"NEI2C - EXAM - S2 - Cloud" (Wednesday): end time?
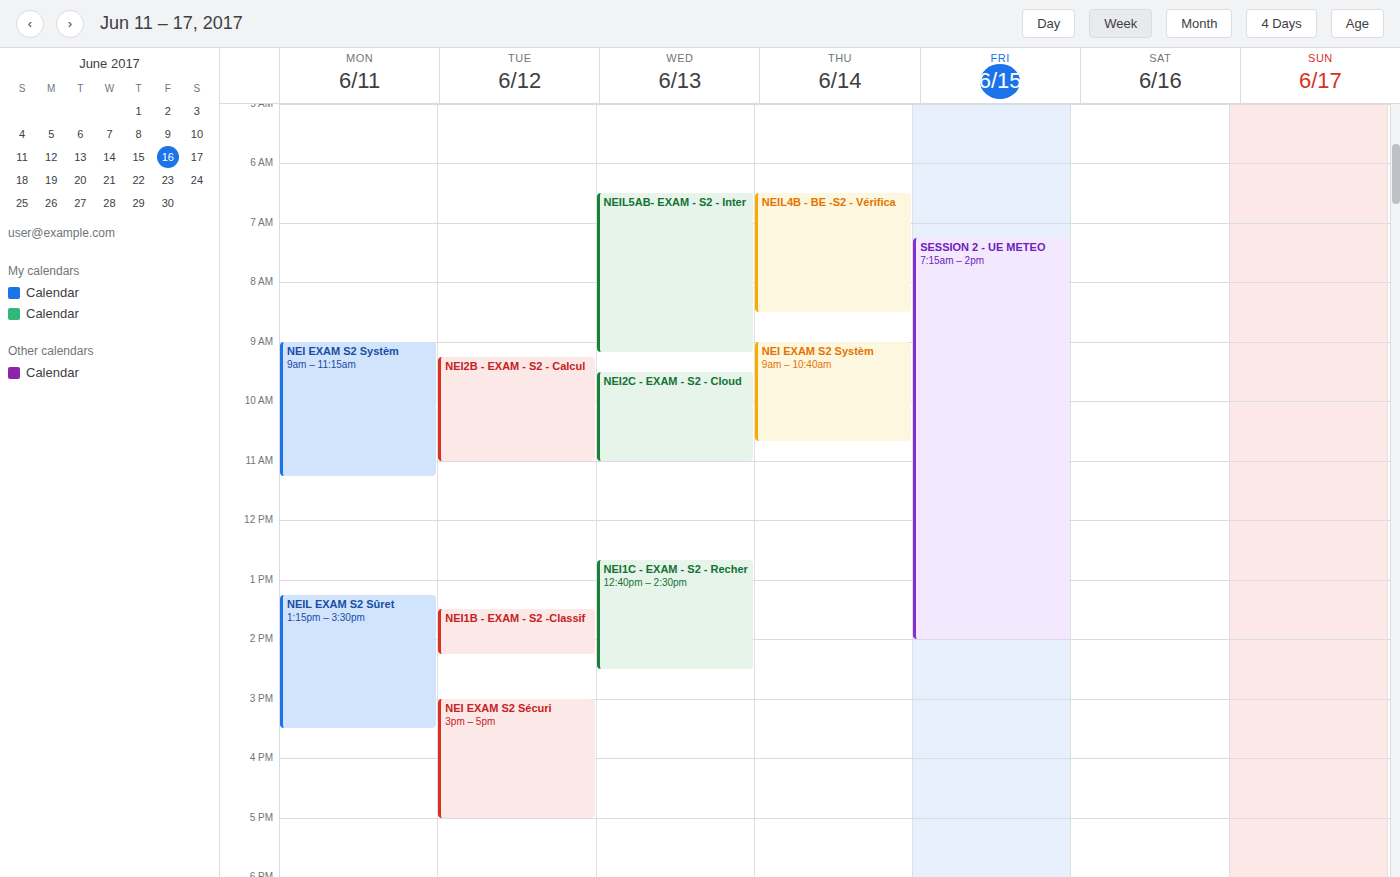
11:00